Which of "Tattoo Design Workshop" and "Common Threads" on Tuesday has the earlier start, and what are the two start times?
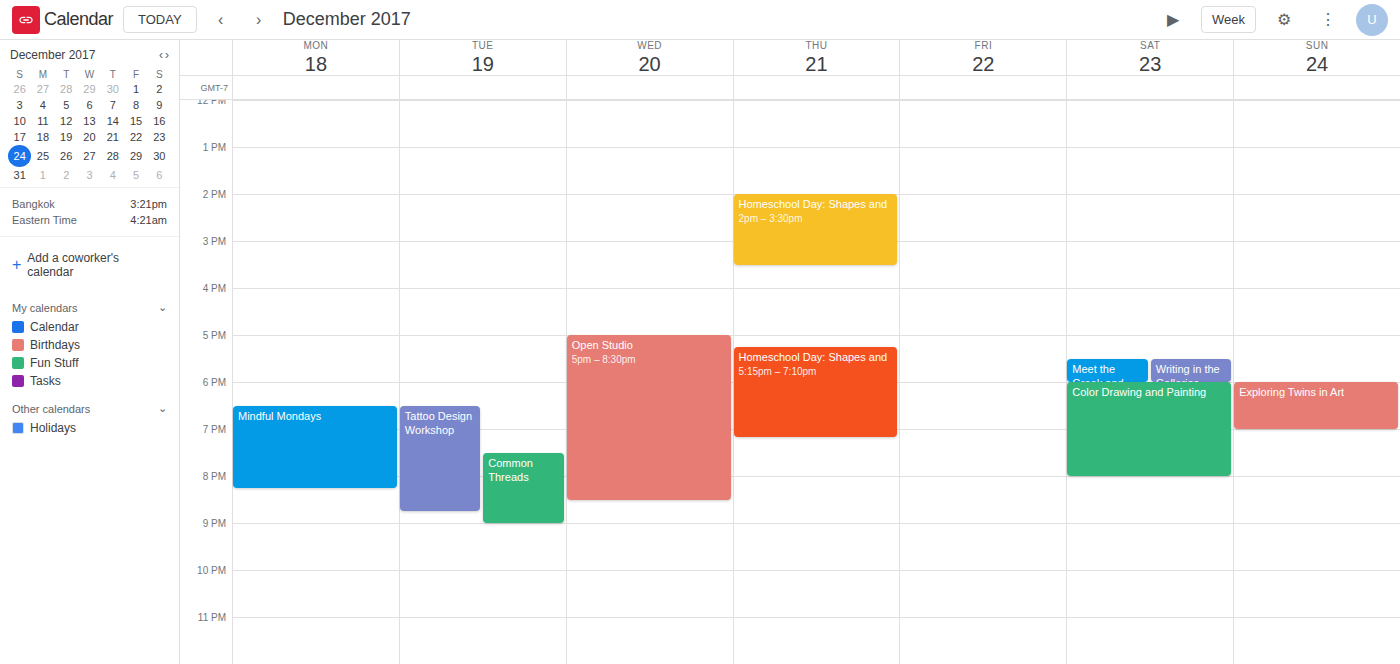
"Tattoo Design Workshop" 6:30 PM; "Common Threads" 7:30 PM.